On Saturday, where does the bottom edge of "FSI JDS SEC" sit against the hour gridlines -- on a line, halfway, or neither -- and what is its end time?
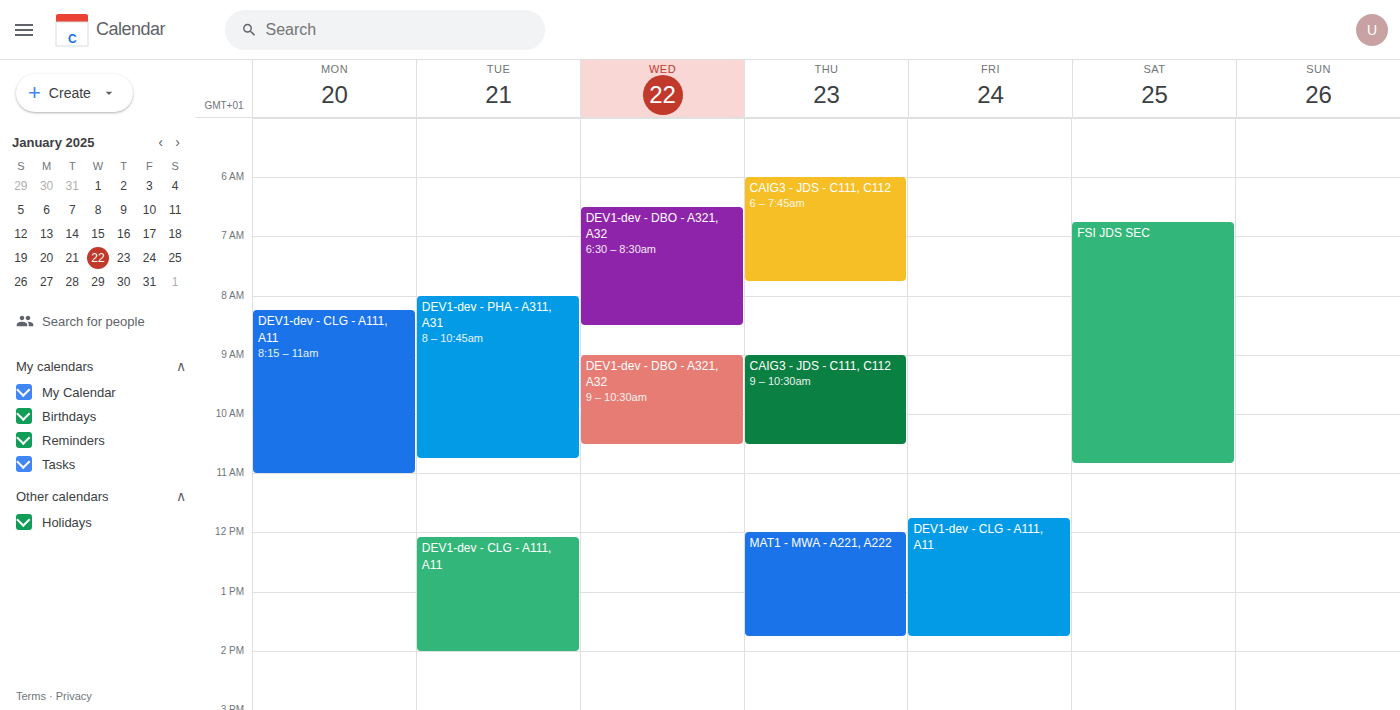
10:50 AM -- neither: 50 minutes below the 10 AM line and 10 minutes above the 11 AM line.